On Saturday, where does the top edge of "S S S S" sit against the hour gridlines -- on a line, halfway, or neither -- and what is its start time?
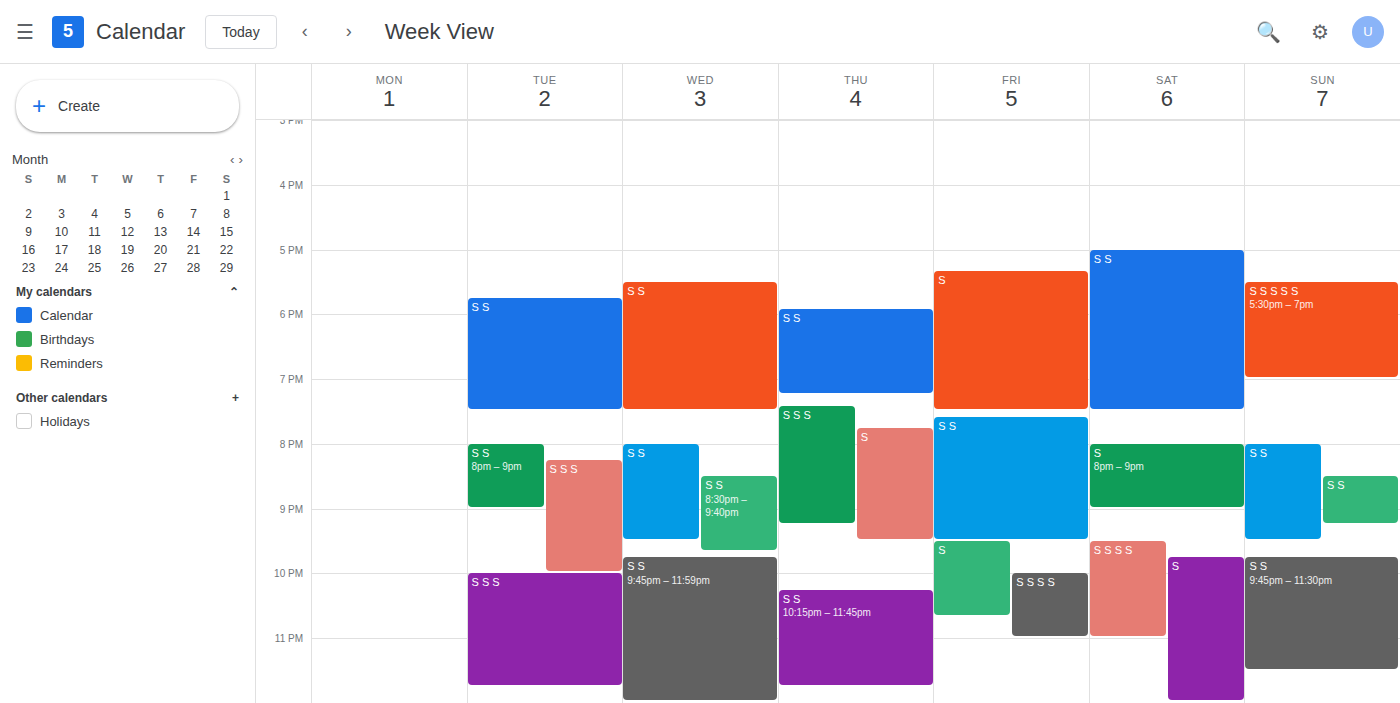
9:30 PM -- halfway between the 9 PM and 10 PM lines.